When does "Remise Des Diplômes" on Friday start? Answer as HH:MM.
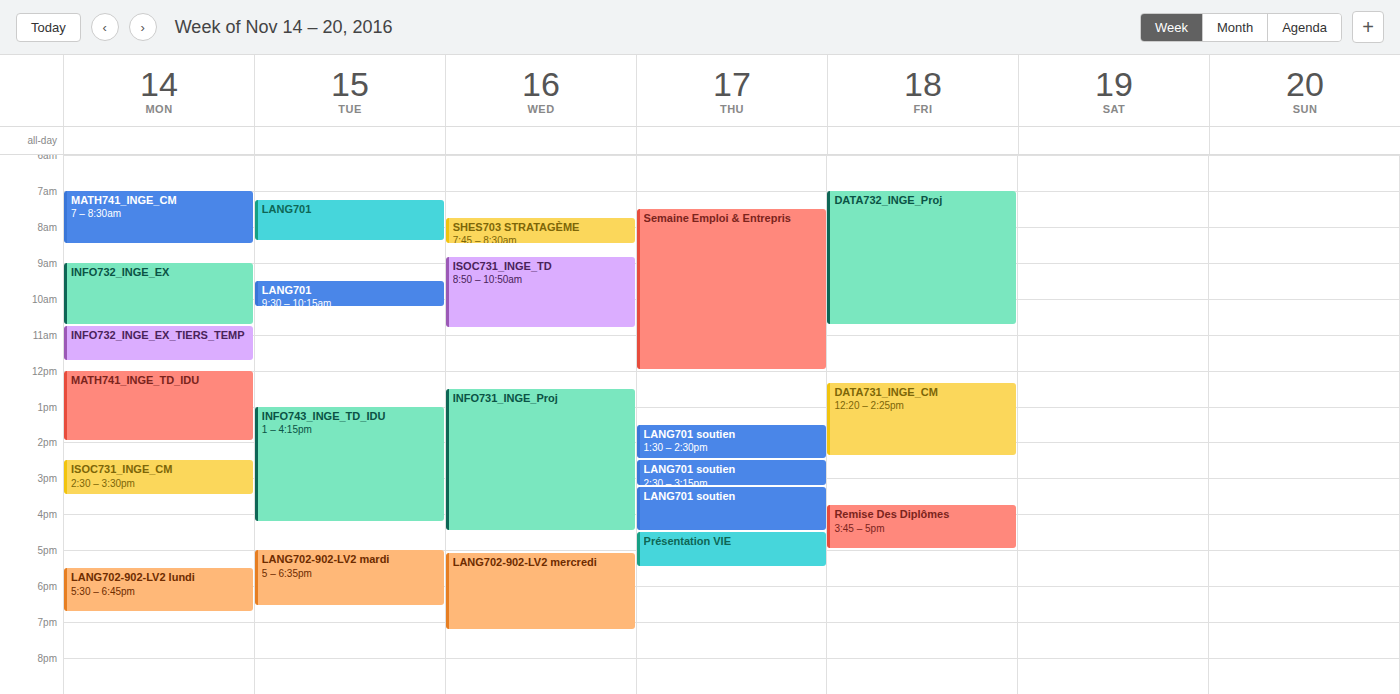
15:45